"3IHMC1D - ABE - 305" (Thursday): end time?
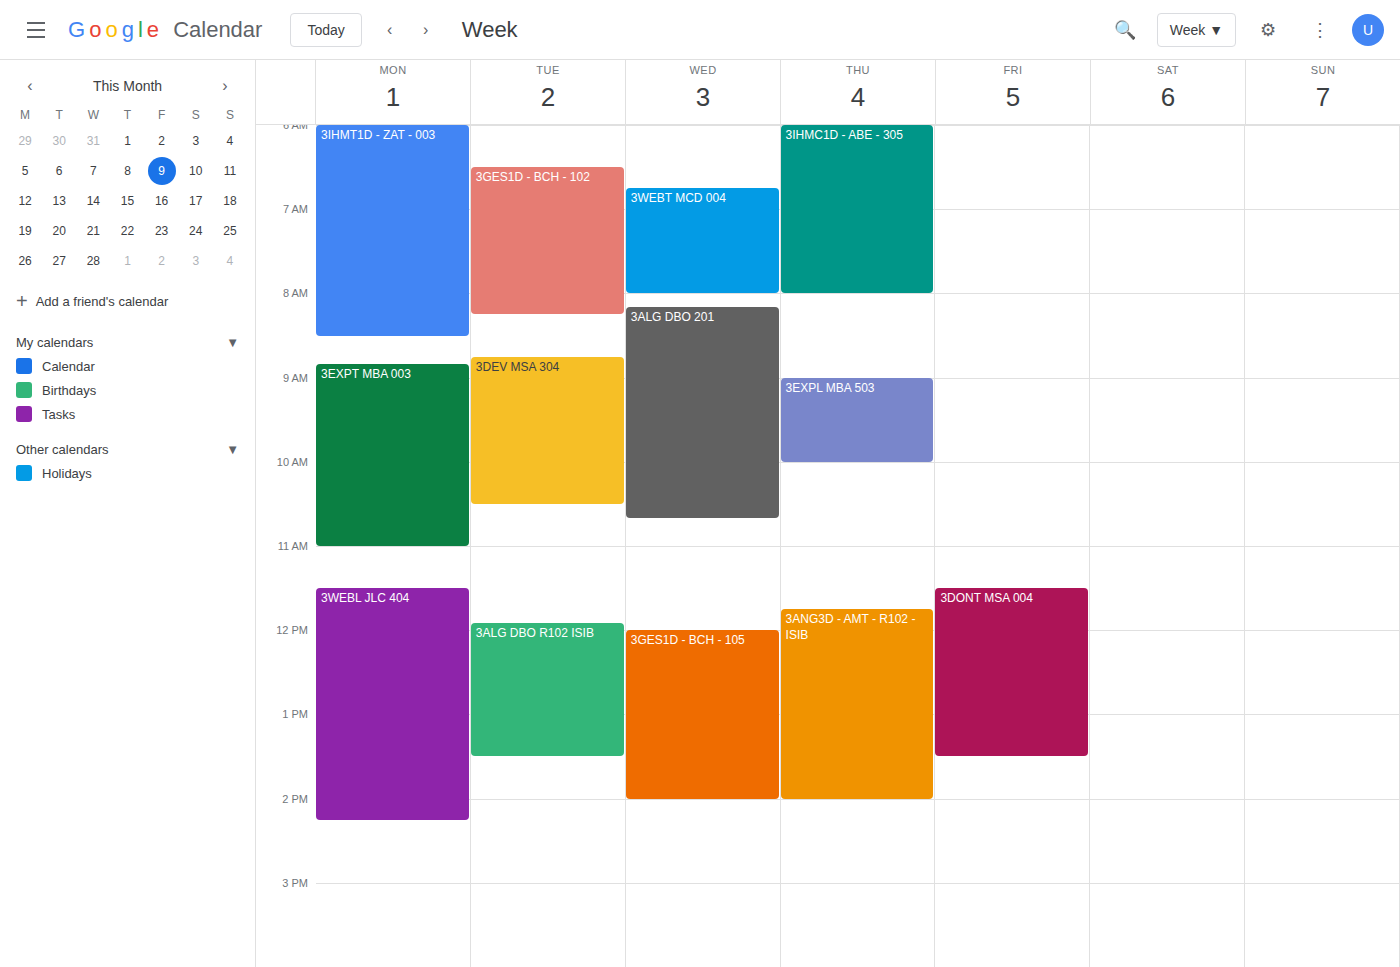
8:00 AM